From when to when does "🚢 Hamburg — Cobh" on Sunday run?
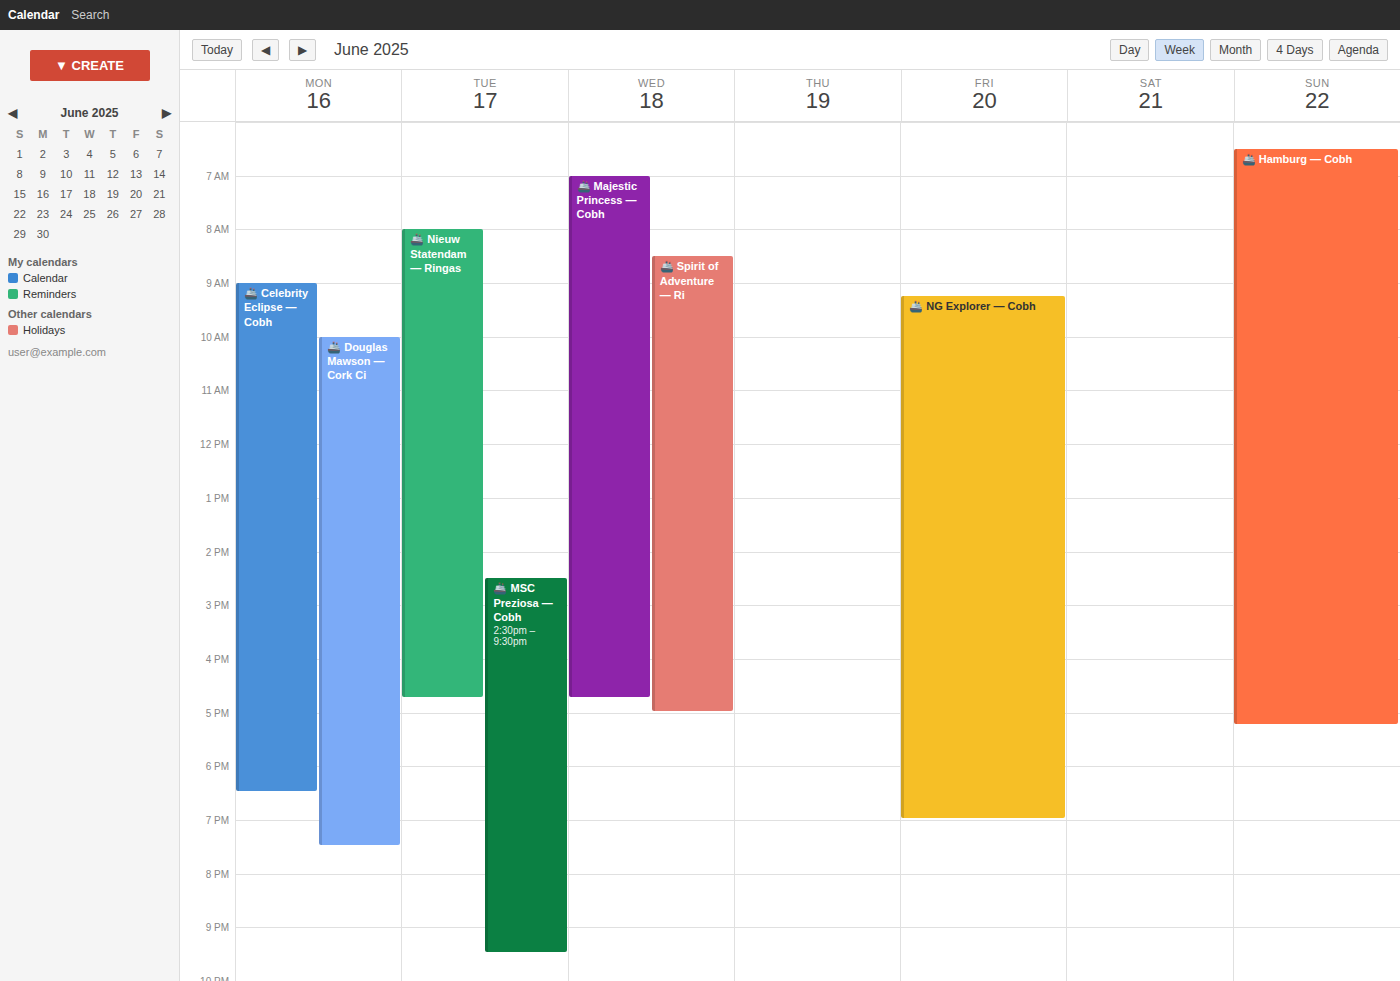
6:30 AM to 5:15 PM